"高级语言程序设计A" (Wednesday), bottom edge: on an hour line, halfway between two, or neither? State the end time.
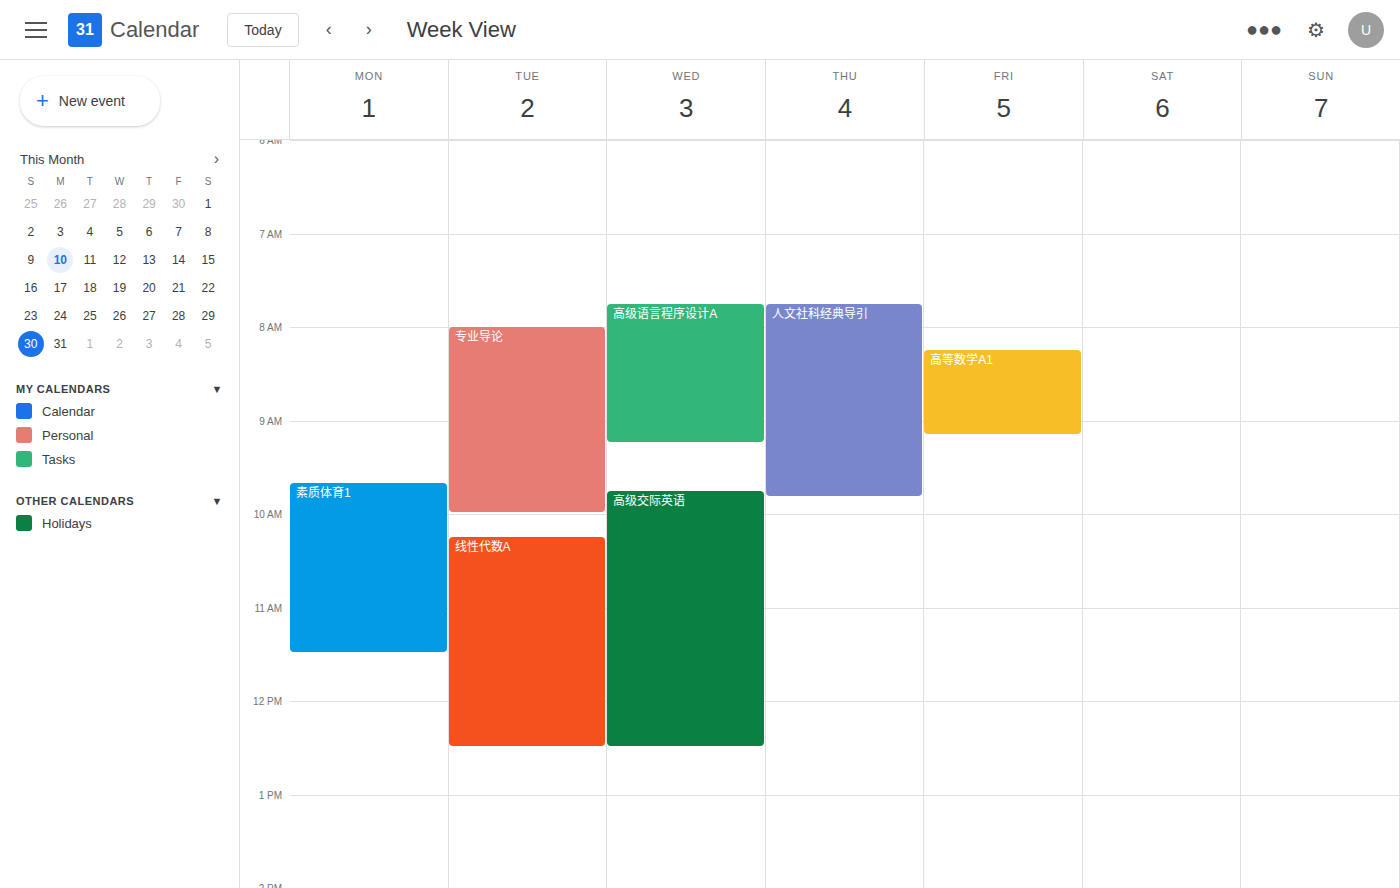
9:15 AM -- neither: a quarter of the way from the 9 AM line to the 10 AM line.